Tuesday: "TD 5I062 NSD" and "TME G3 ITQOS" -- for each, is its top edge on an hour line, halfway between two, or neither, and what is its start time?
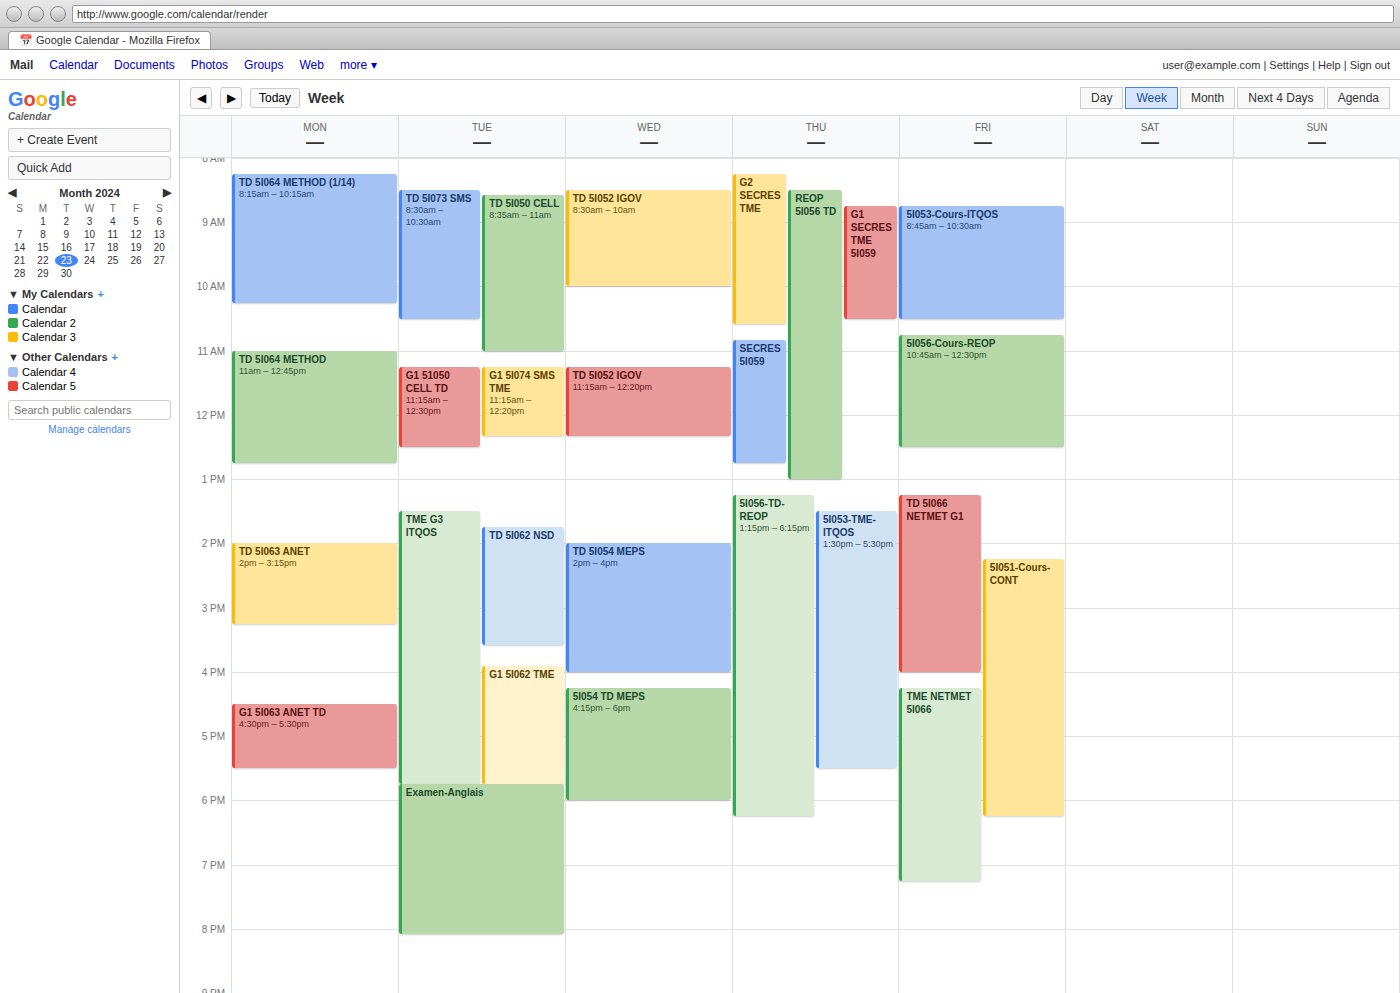
"TD 5I062 NSD": 13:45, neither: three quarters of the way from the 13:00 line to the 14:00 line. "TME G3 ITQOS": 13:30, halfway between the 13:00 and 14:00 lines.